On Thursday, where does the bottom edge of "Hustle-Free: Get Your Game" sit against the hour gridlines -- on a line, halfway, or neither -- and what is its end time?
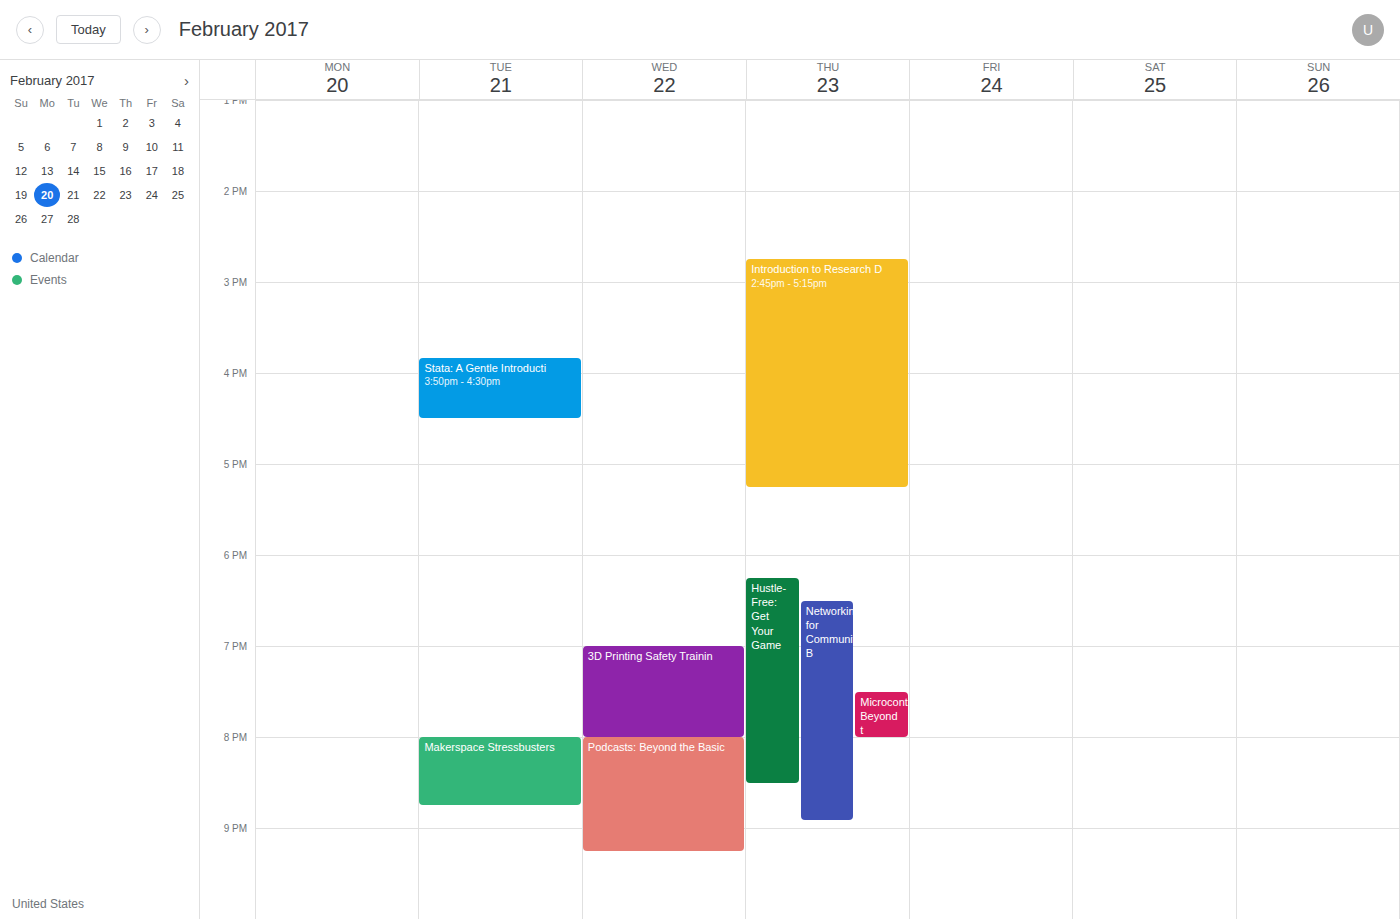
8:30 PM -- halfway between the 8 PM and 9 PM lines.